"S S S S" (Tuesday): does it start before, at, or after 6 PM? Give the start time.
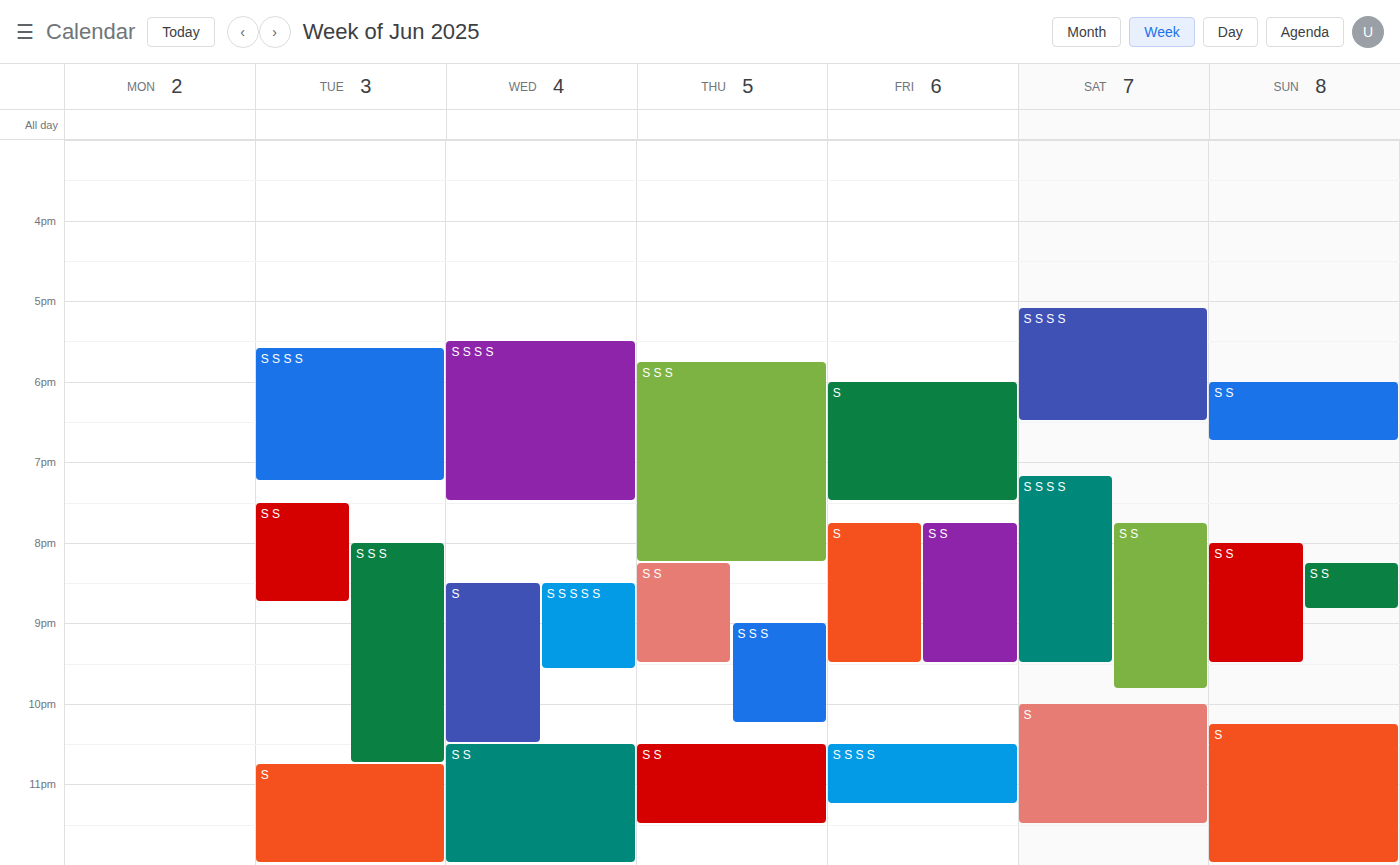
5:35 PM -- before 6 PM, 25 minutes above the 6 PM line.